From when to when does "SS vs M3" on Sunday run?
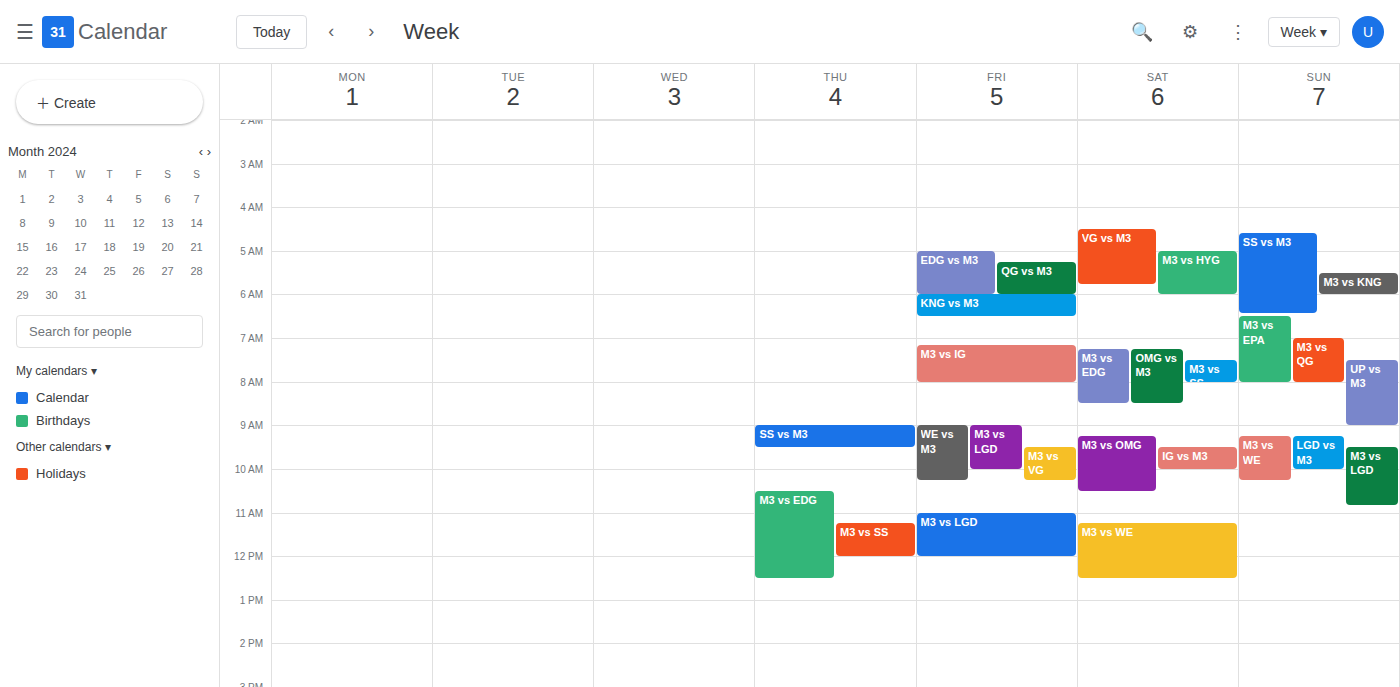
4:35 AM to 6:25 AM